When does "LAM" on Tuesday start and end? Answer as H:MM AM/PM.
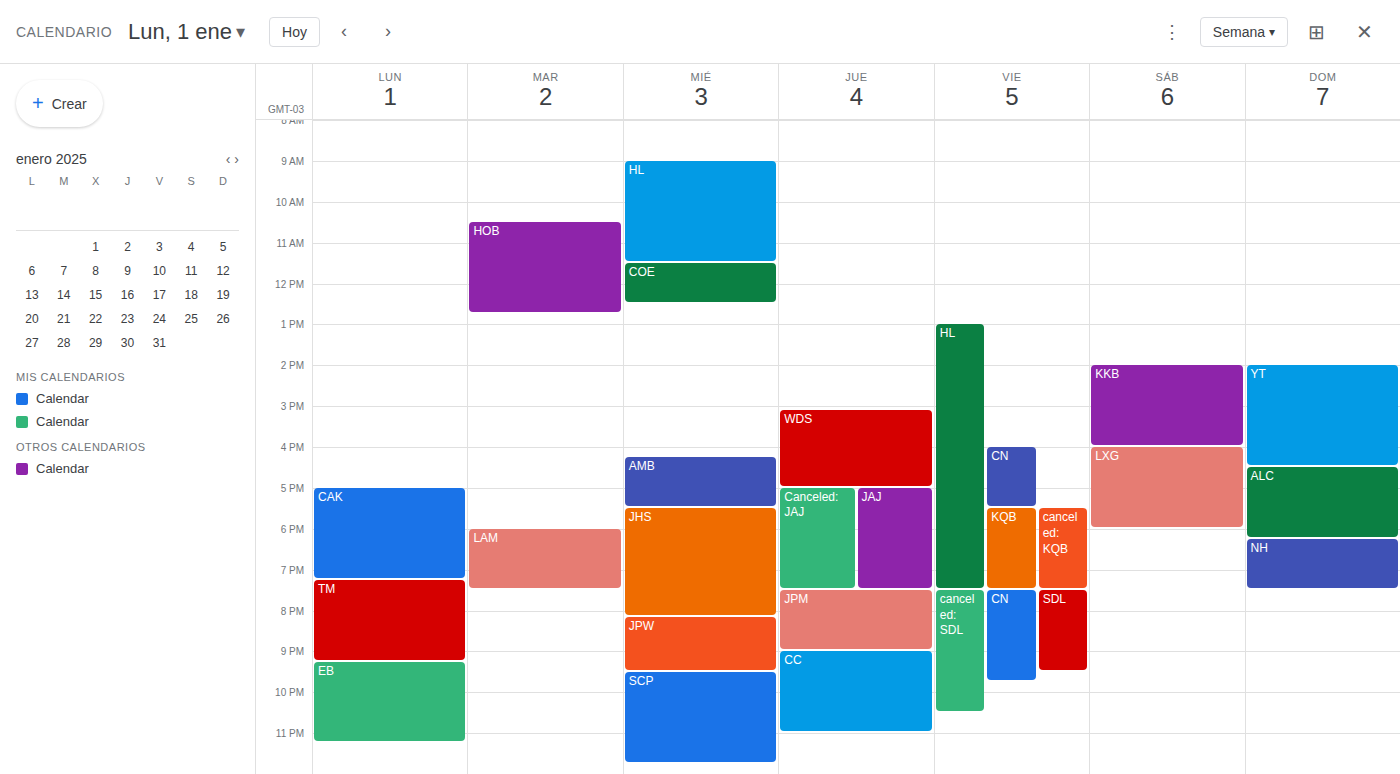
6:00 PM to 7:30 PM